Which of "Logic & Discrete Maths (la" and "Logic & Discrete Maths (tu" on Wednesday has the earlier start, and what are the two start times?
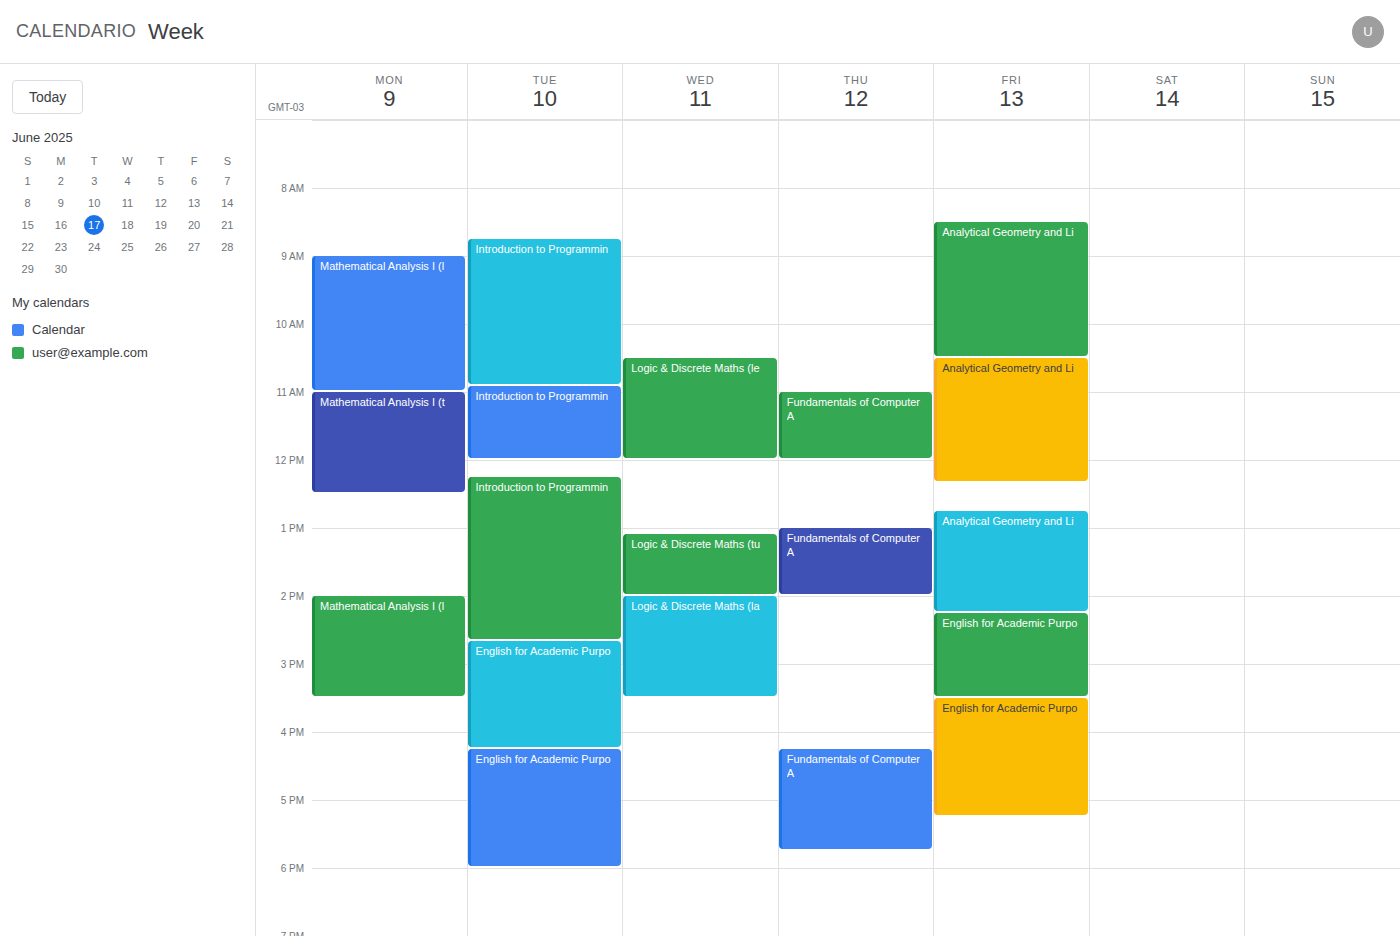
"Logic & Discrete Maths (tu" 1:05 PM; "Logic & Discrete Maths (la" 2:00 PM.